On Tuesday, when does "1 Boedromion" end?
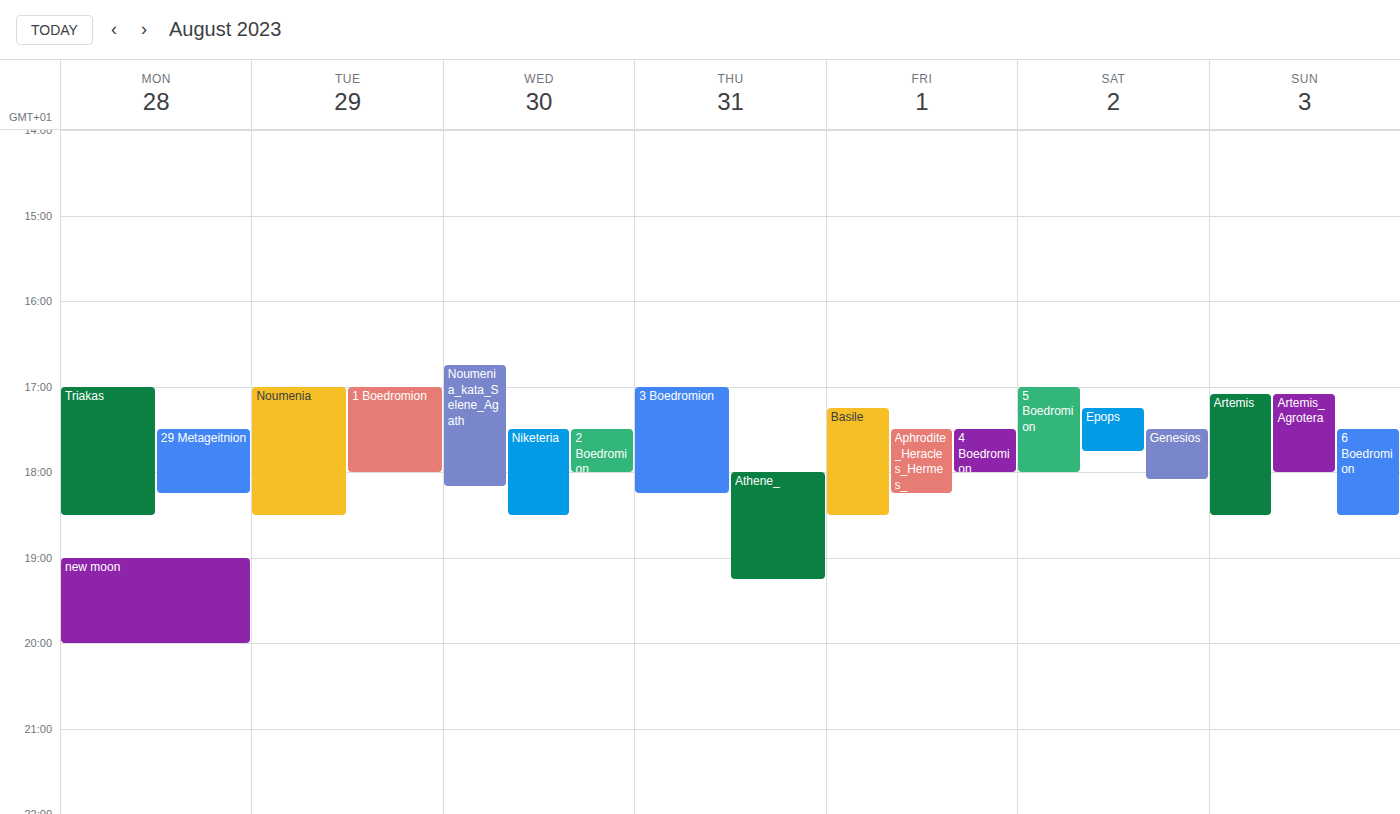
6:00 PM